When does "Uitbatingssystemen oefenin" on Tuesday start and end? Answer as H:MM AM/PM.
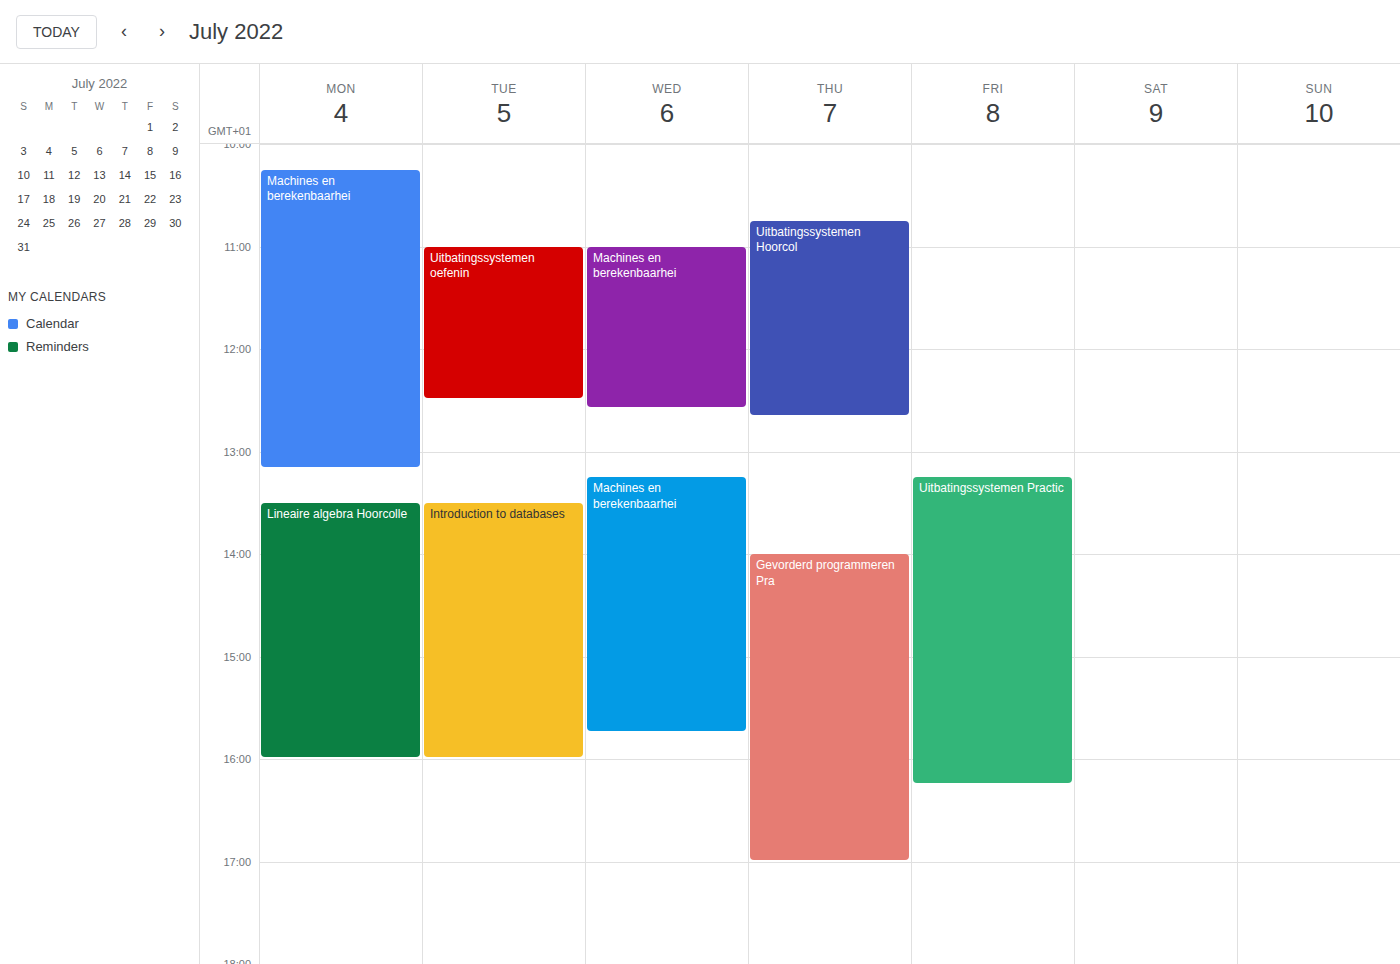
11:00 AM to 12:30 PM